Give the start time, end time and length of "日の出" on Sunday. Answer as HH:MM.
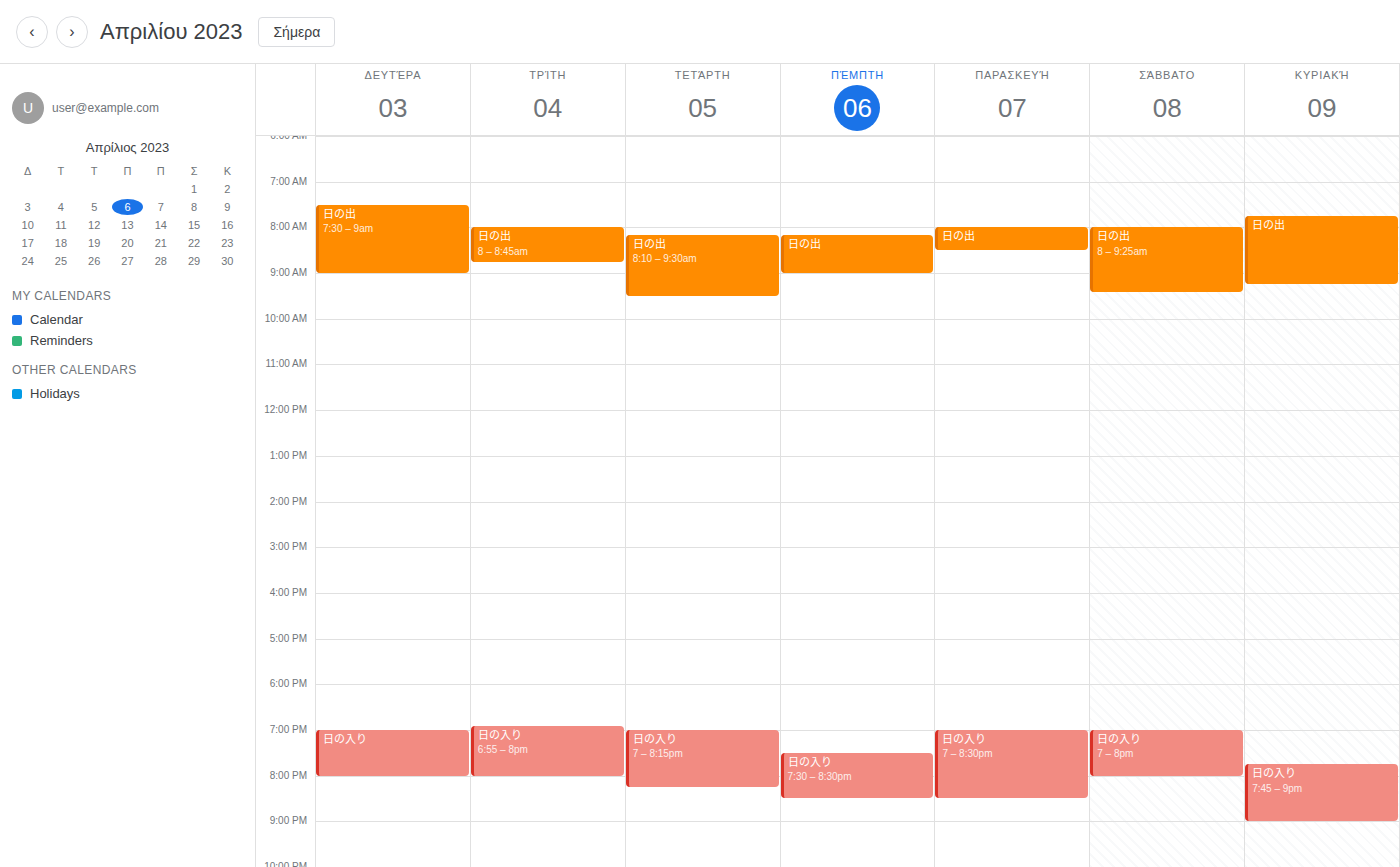
07:45 to 09:15, 1 hour 30 minutes